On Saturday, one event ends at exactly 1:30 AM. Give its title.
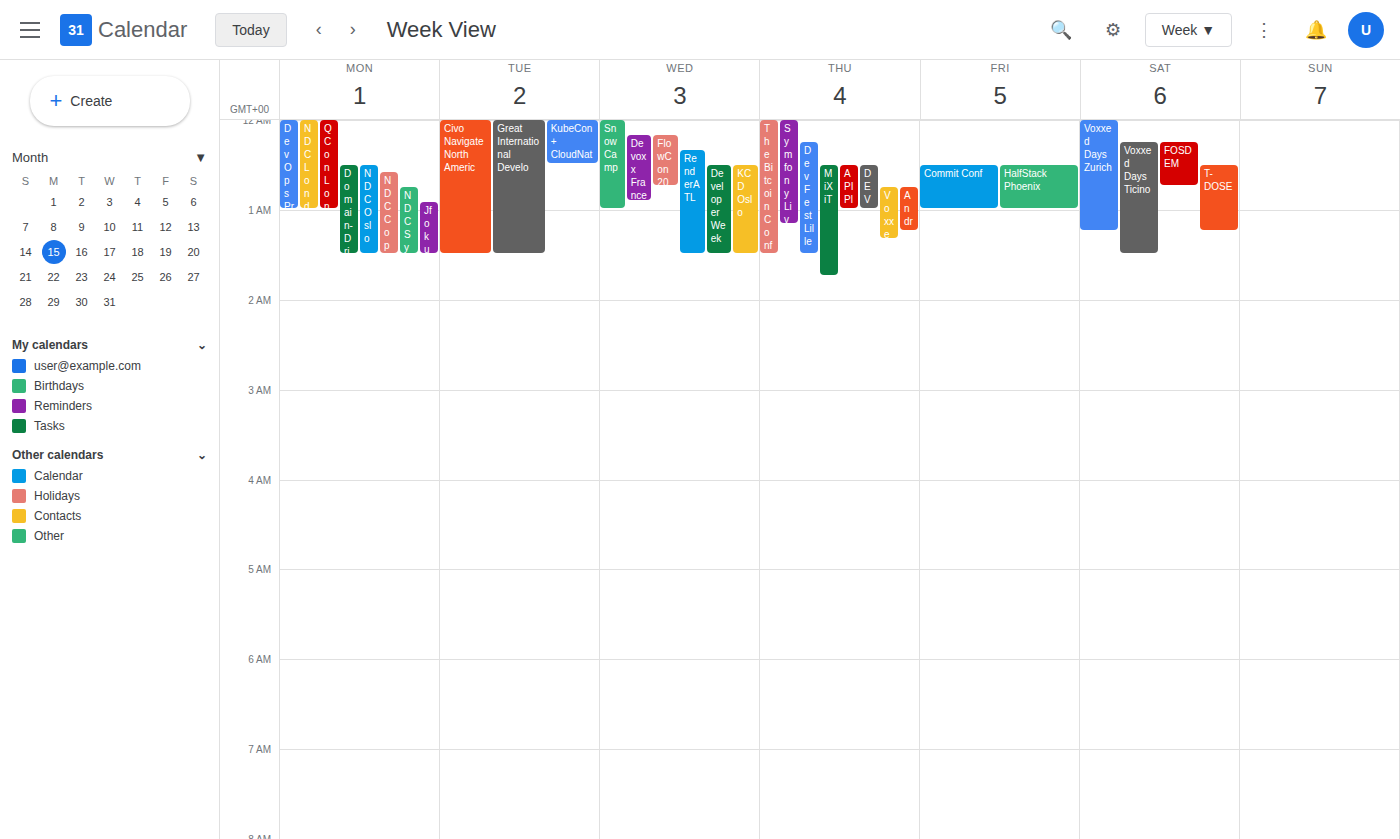
"Voxxed Days Ticino"